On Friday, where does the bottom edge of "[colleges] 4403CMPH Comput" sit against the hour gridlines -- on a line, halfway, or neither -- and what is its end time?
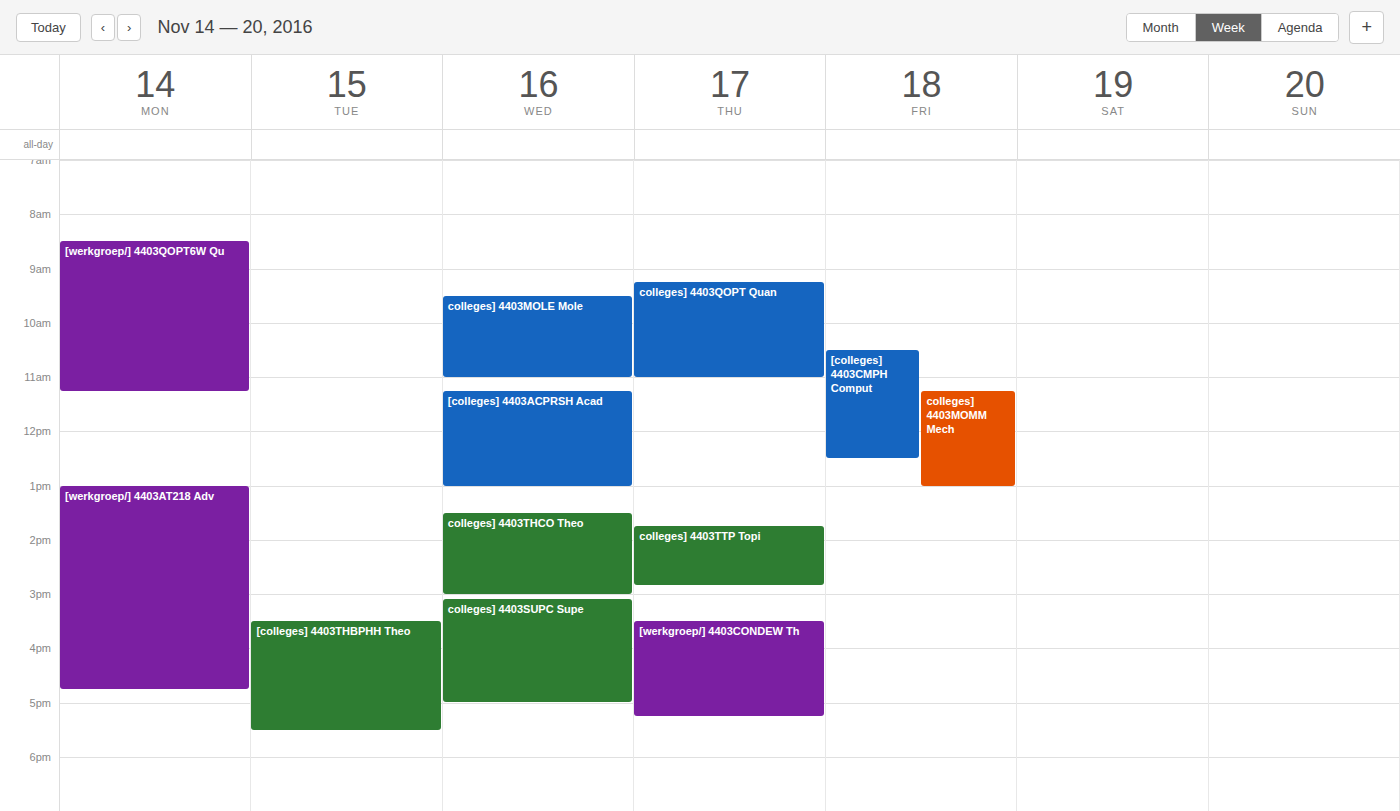
12:30 PM -- halfway between the 12 PM and 1 PM lines.